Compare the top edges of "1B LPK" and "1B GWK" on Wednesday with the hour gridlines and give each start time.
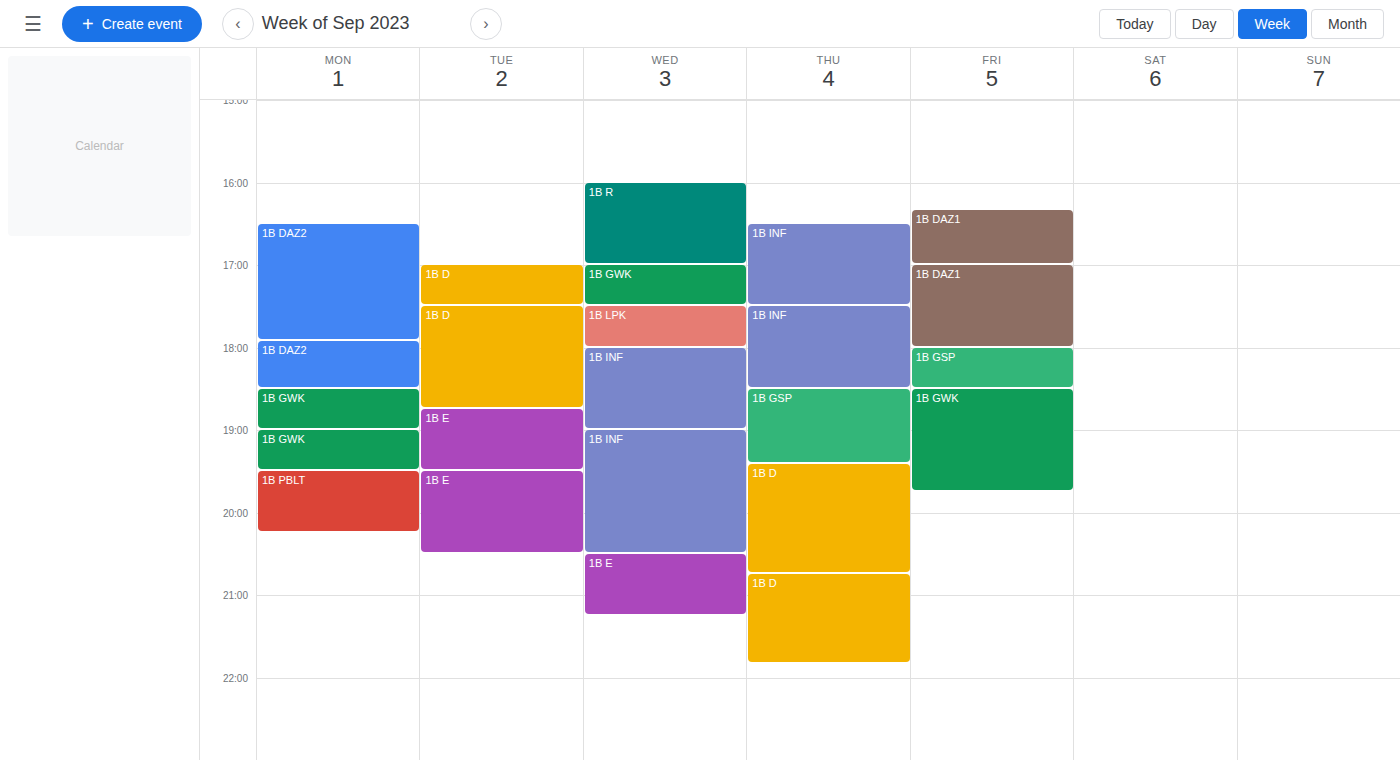
"1B LPK": 17:30, halfway between the 17:00 and 18:00 lines. "1B GWK": 17:00, exactly on the 17:00 line.